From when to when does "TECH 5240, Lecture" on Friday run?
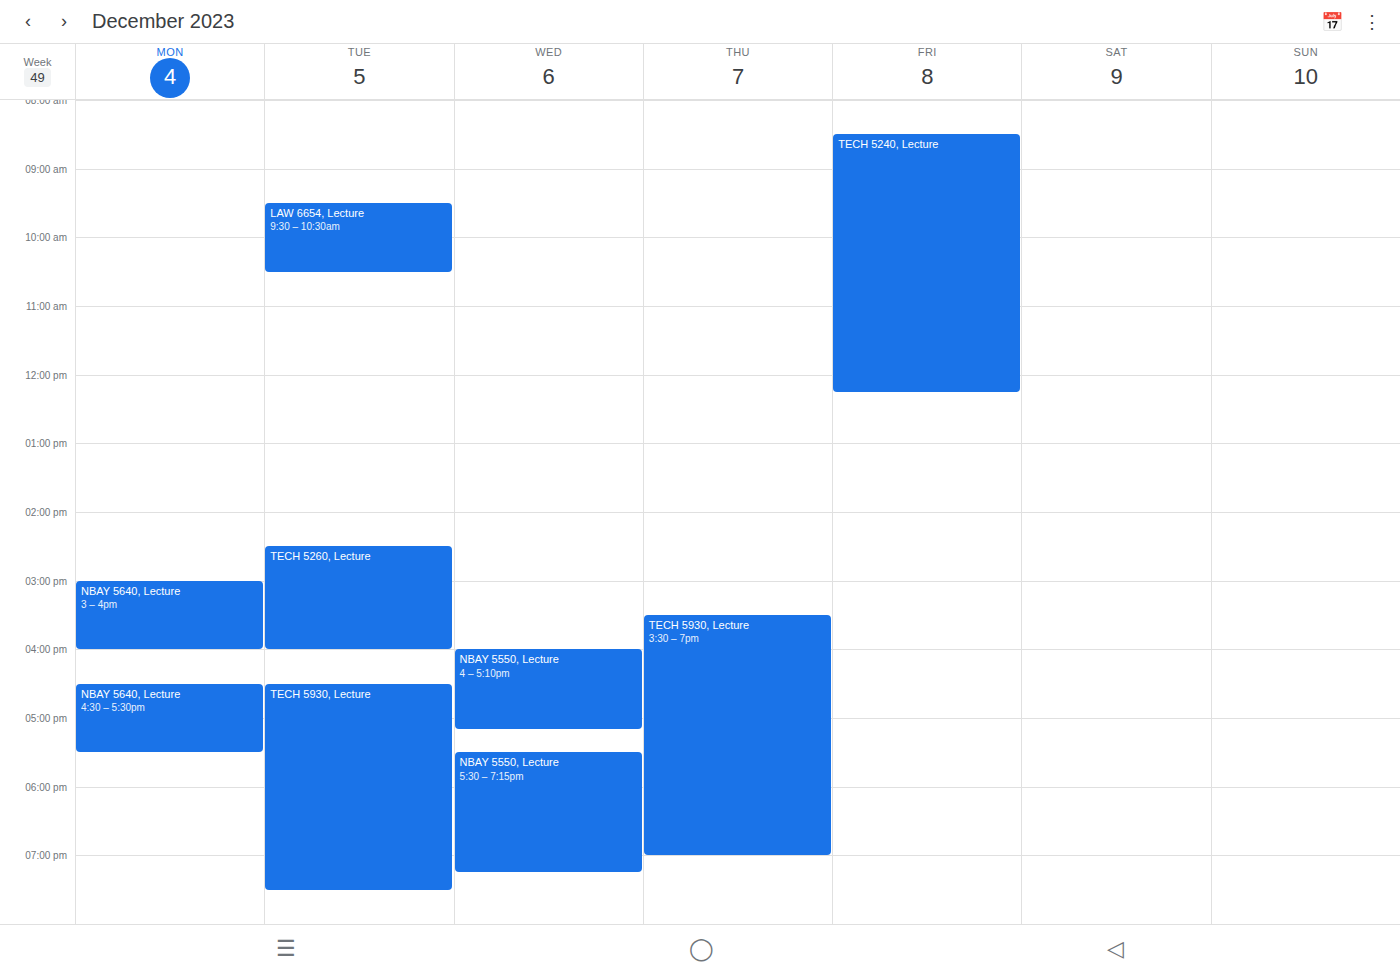
8:30 AM to 12:15 PM